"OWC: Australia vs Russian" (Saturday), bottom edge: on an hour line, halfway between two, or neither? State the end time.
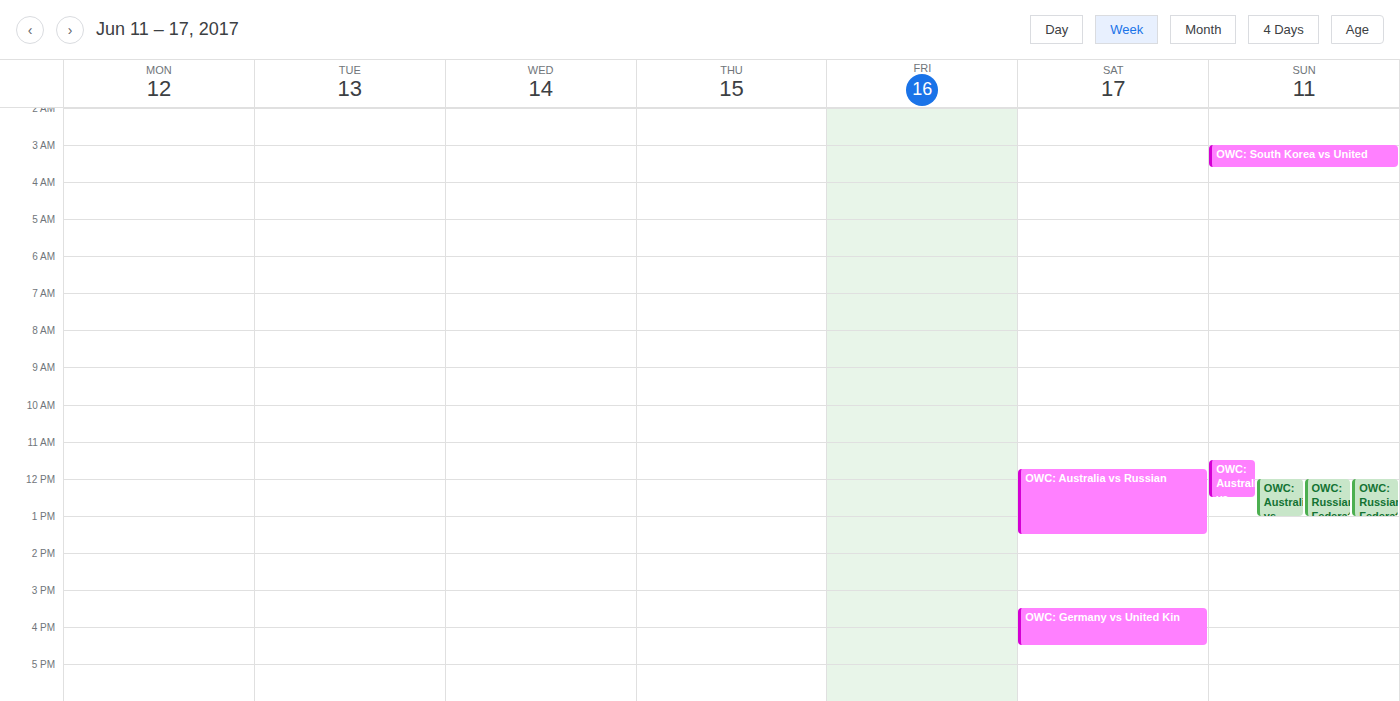
1:30 PM -- halfway between the 1 PM and 2 PM lines.